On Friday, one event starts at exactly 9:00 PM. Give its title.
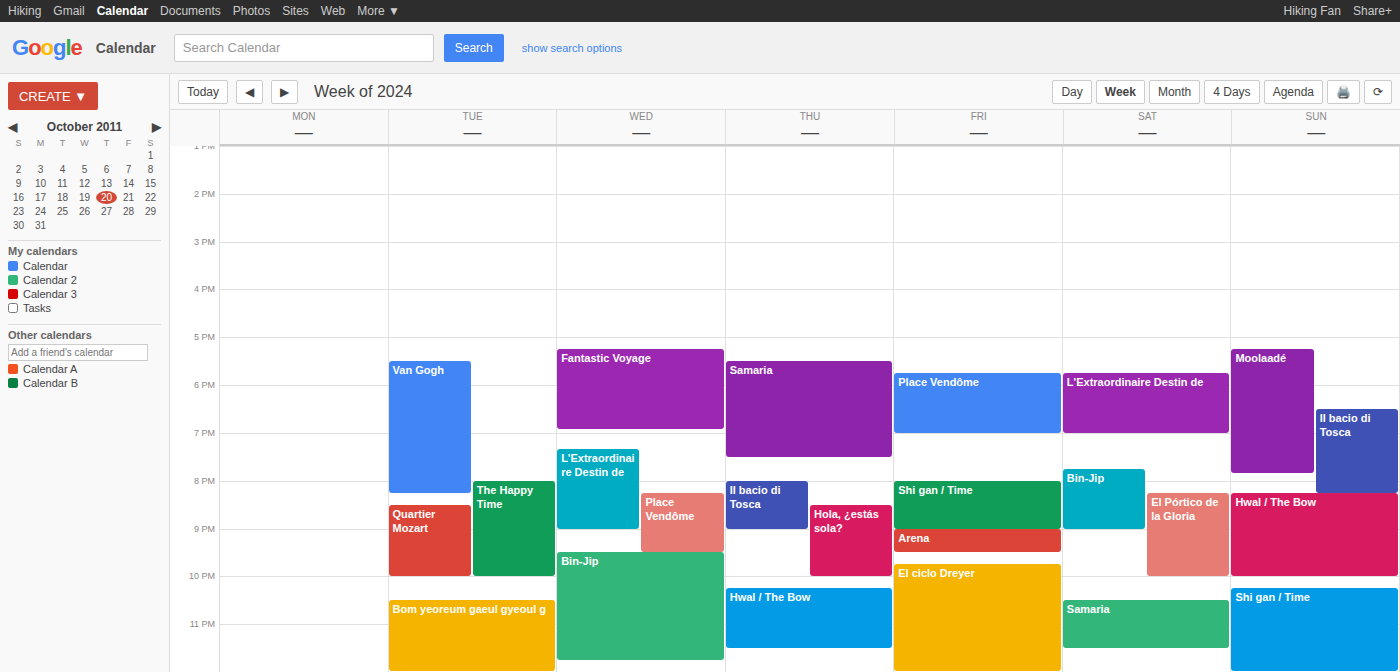
"Arena"